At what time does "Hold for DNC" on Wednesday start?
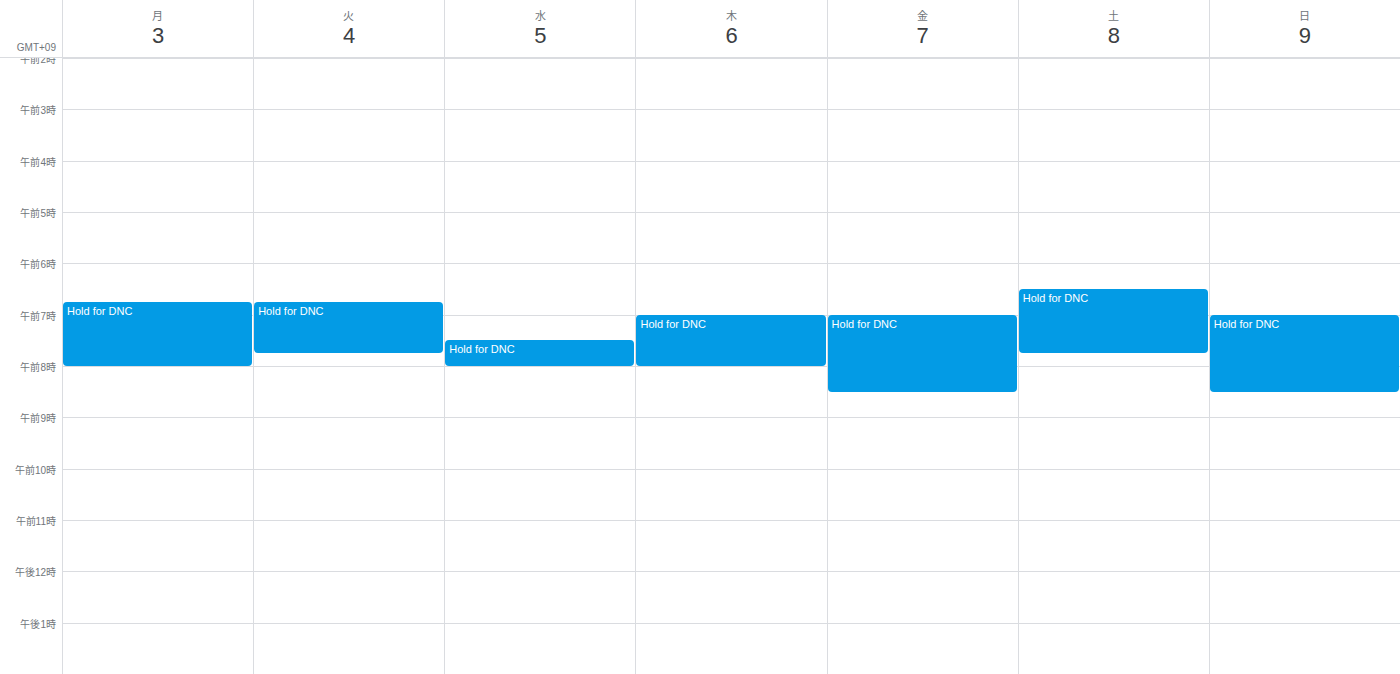
7:30 AM